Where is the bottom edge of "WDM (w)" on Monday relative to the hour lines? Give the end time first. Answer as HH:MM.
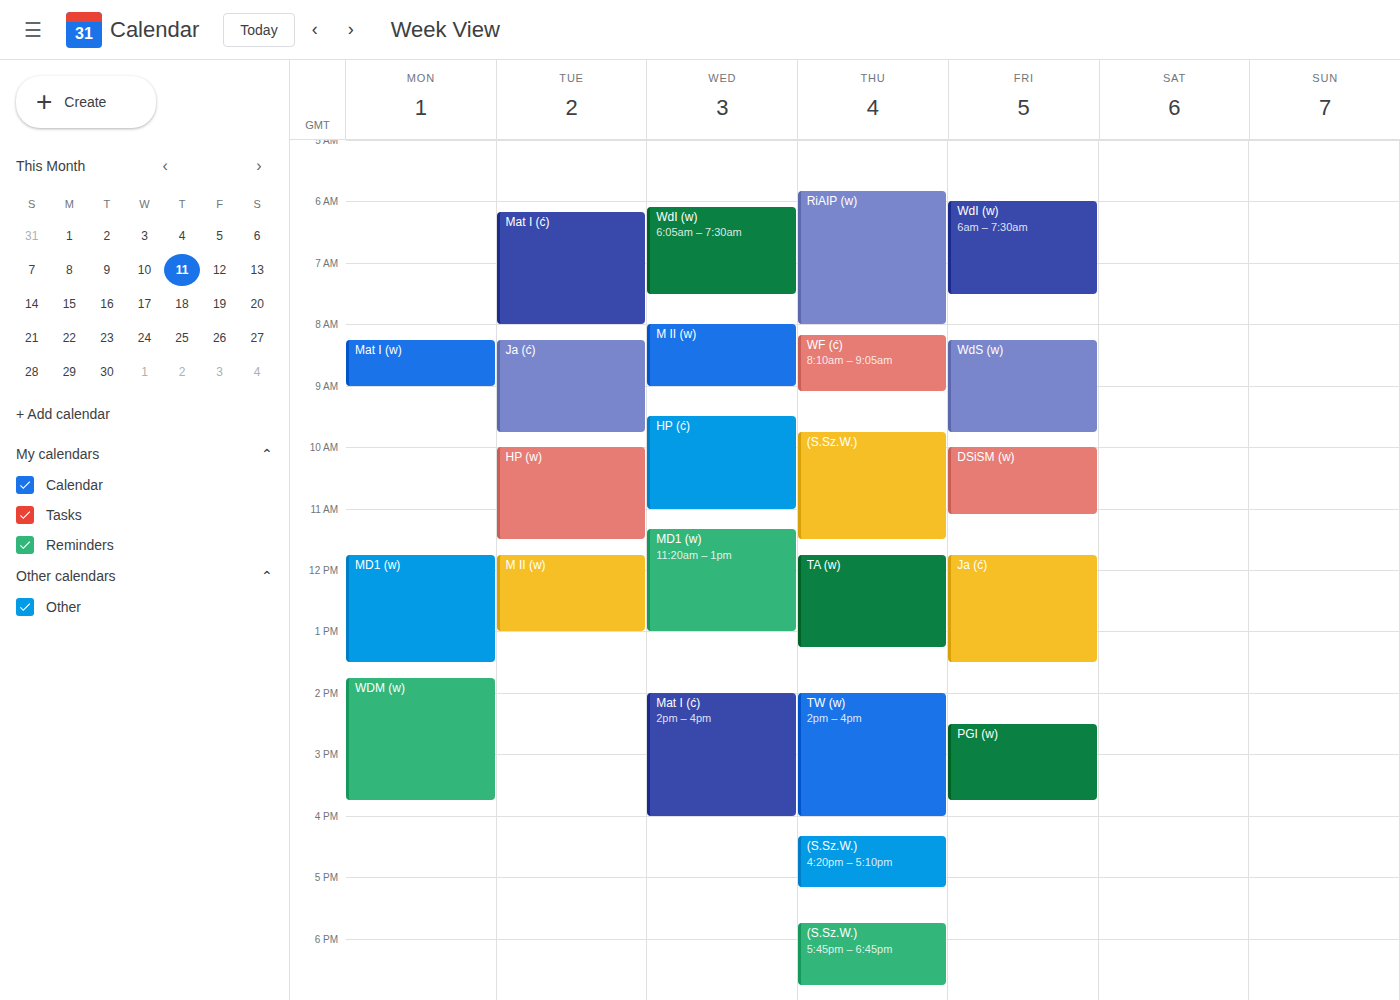
15:45 -- neither: three quarters of the way from the 15:00 line to the 16:00 line.